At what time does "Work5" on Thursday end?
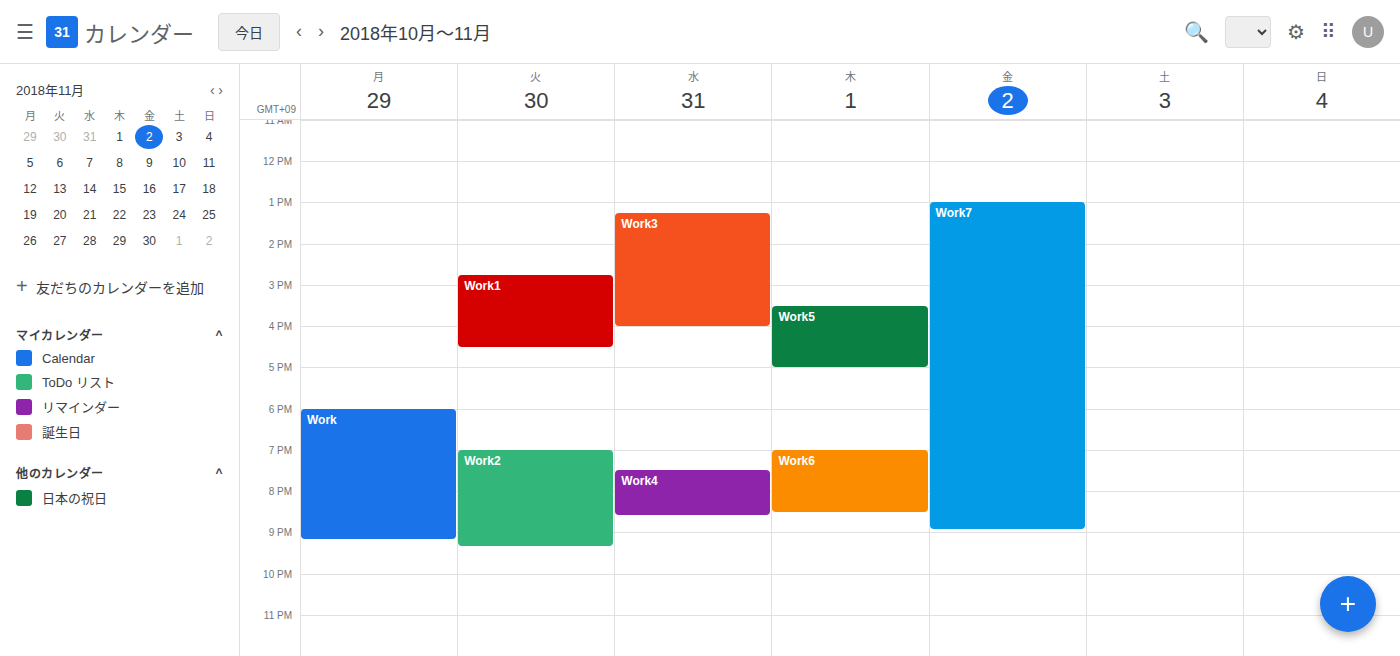
5:00 PM